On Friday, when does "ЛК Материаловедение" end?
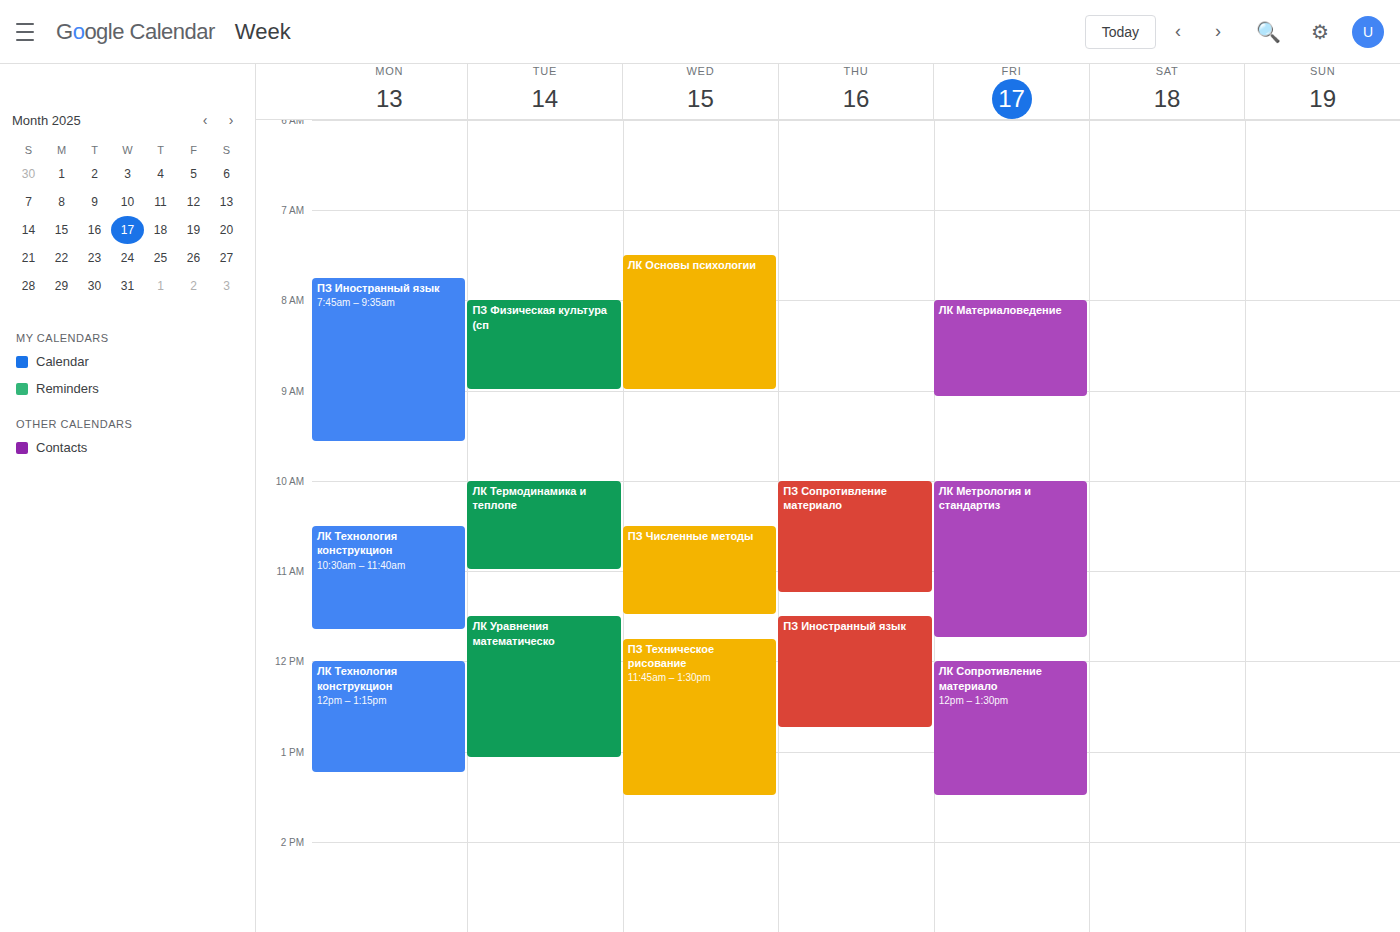
9:05 AM